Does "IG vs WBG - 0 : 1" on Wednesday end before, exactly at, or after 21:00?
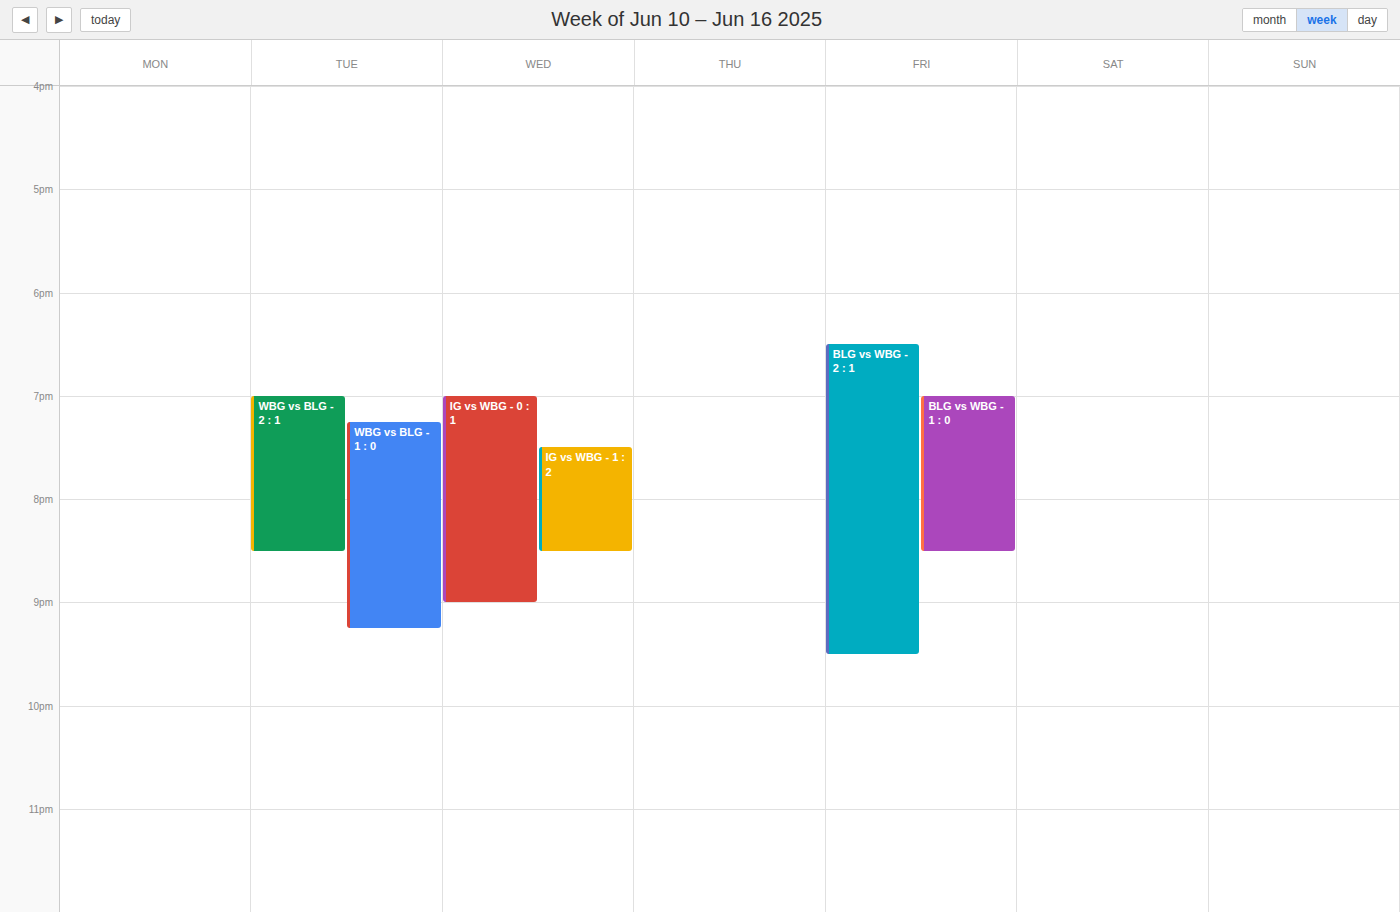
21:00 -- exactly at 21:00, on the 21:00 line.